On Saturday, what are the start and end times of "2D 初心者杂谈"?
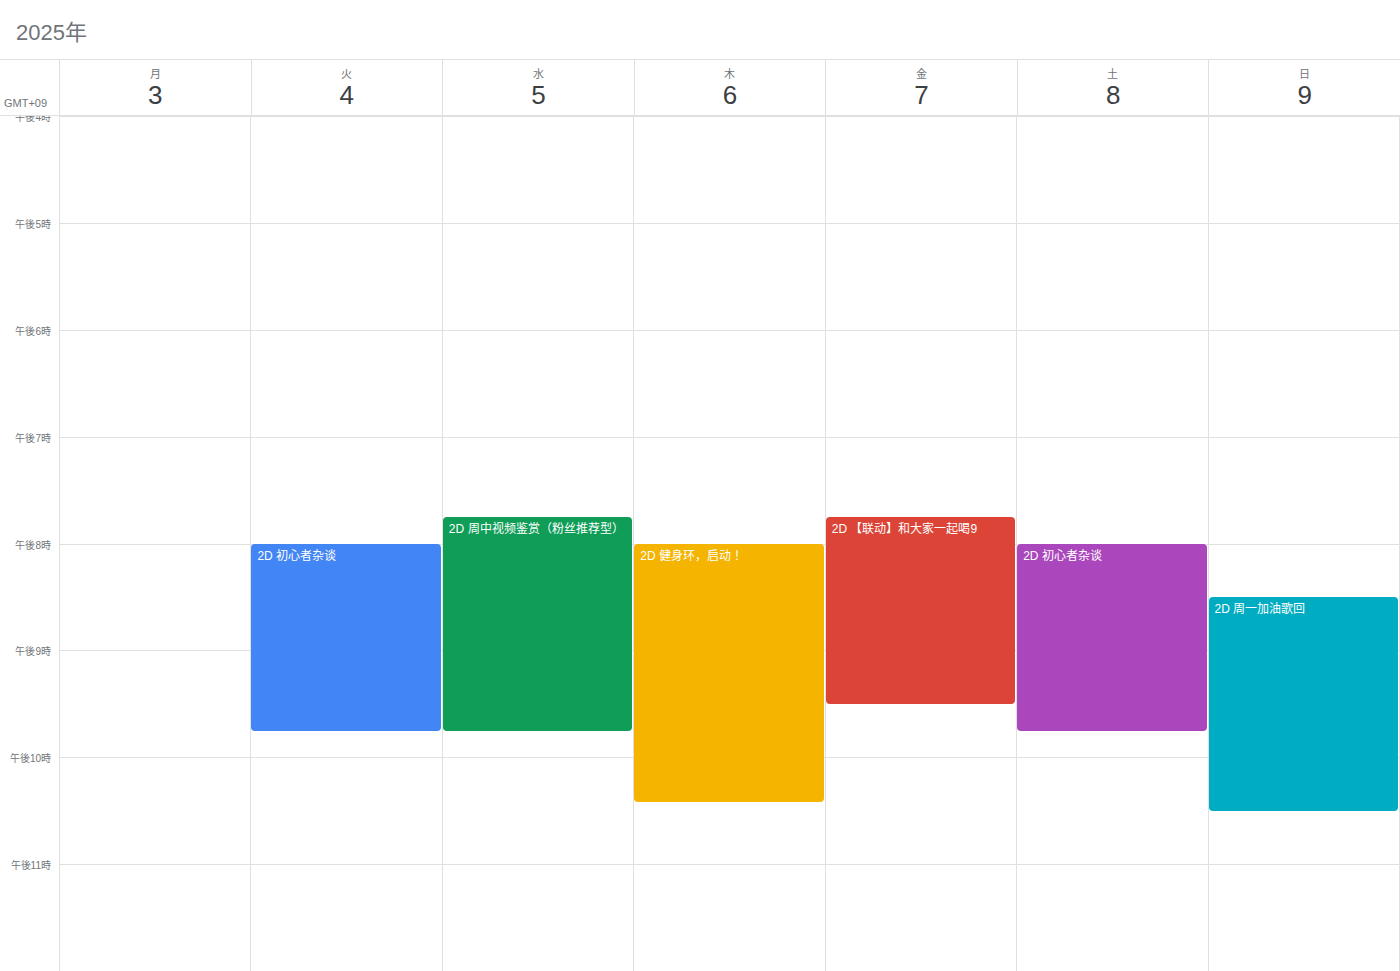
8:00 PM to 9:45 PM